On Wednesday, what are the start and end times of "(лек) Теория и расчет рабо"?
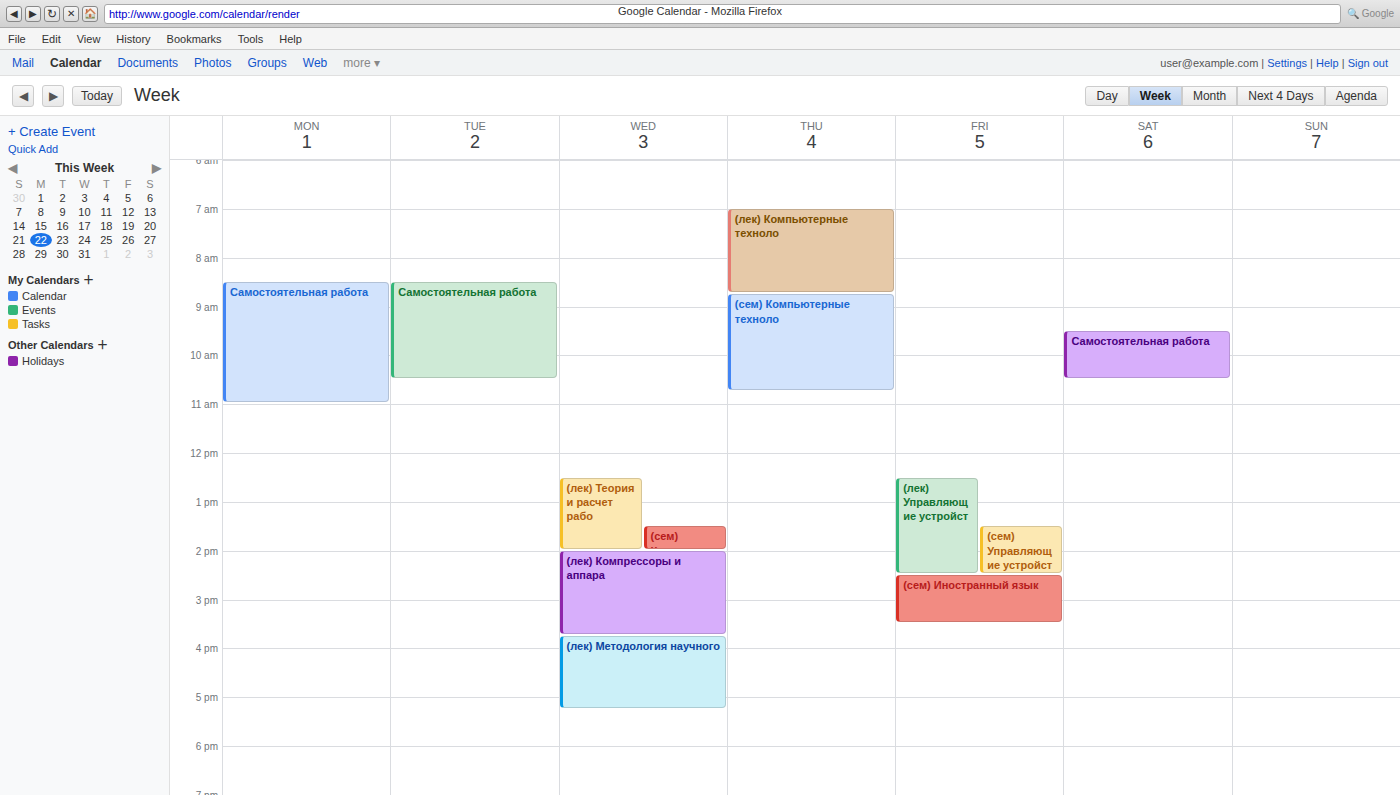
12:30 PM to 2:00 PM